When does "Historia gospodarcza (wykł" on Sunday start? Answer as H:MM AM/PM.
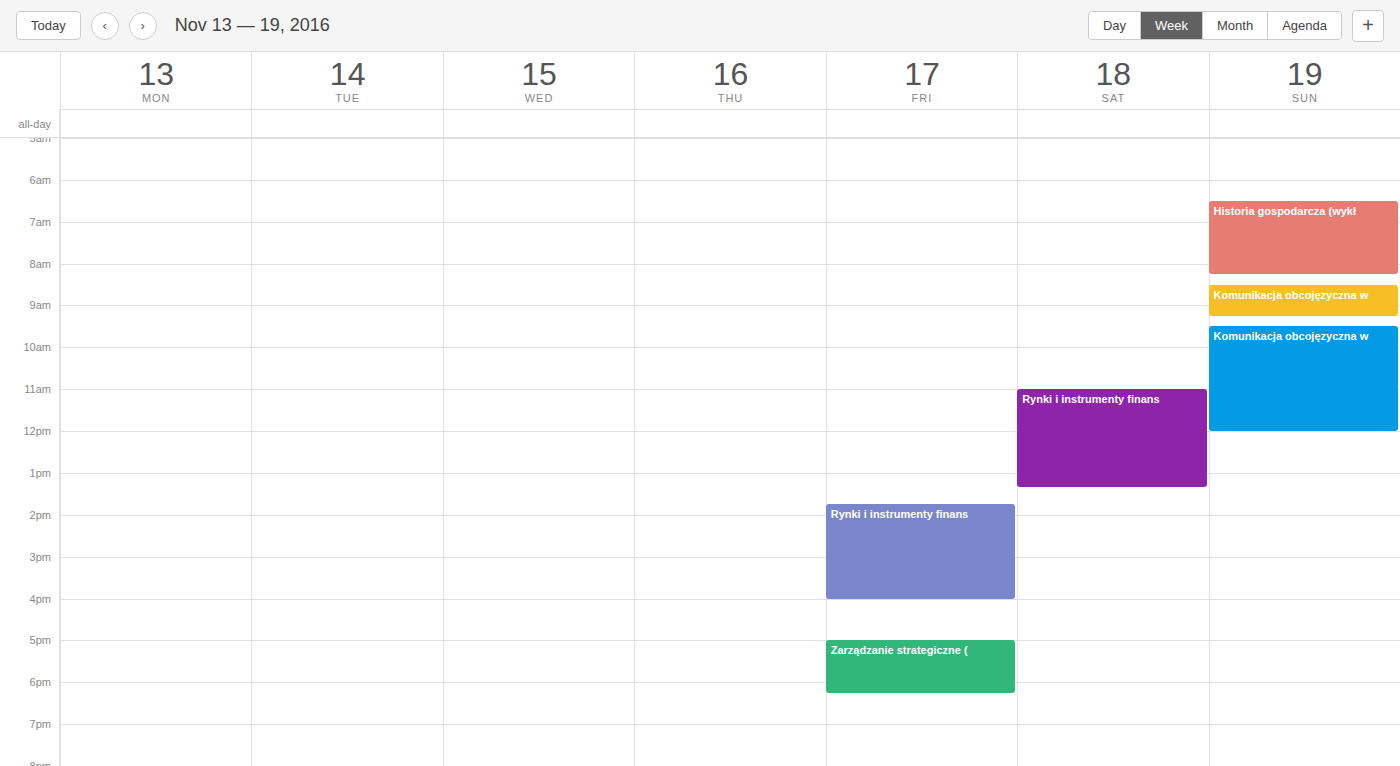
6:30 AM